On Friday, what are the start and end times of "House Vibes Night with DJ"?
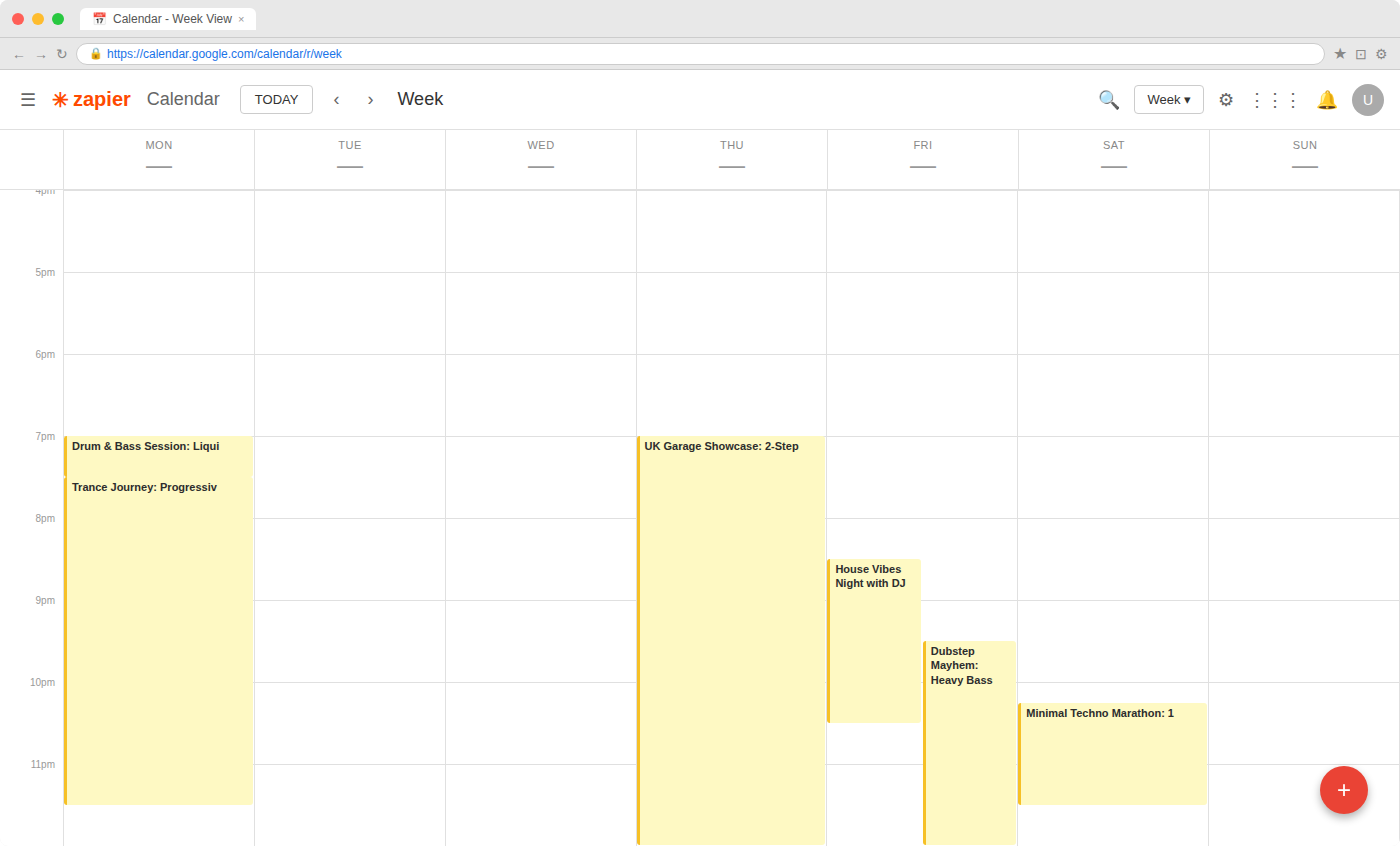
8:30 PM to 10:30 PM